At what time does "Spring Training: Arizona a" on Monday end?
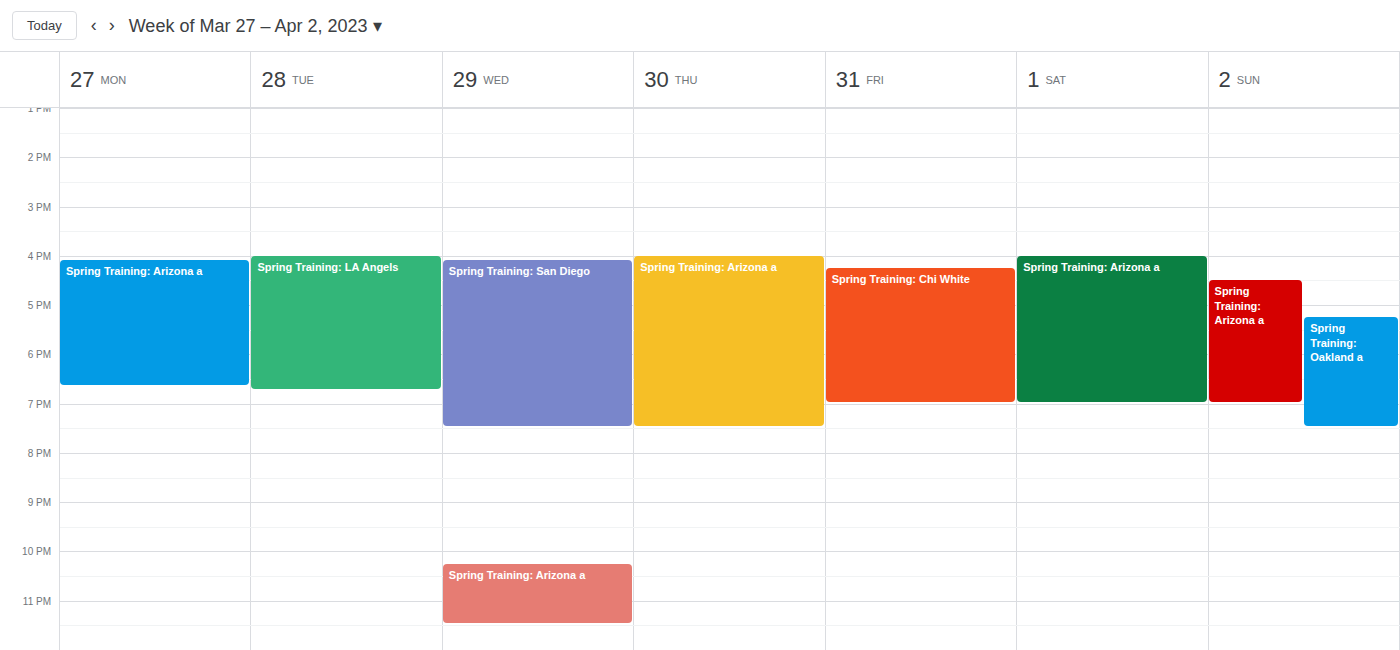
6:40 PM